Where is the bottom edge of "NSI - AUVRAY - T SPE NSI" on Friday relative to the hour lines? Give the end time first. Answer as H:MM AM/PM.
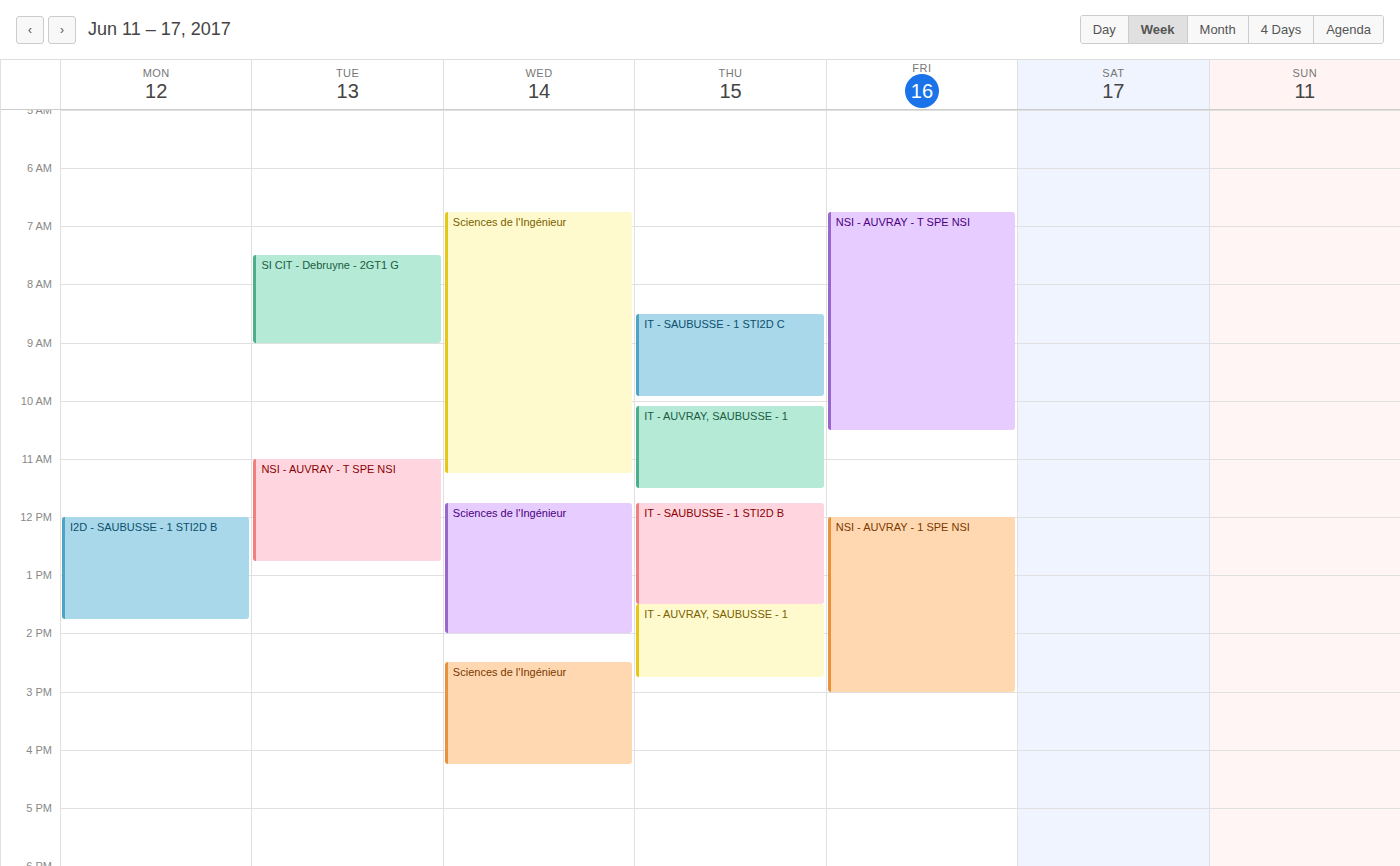
10:30 AM -- halfway between the 10 AM and 11 AM lines.